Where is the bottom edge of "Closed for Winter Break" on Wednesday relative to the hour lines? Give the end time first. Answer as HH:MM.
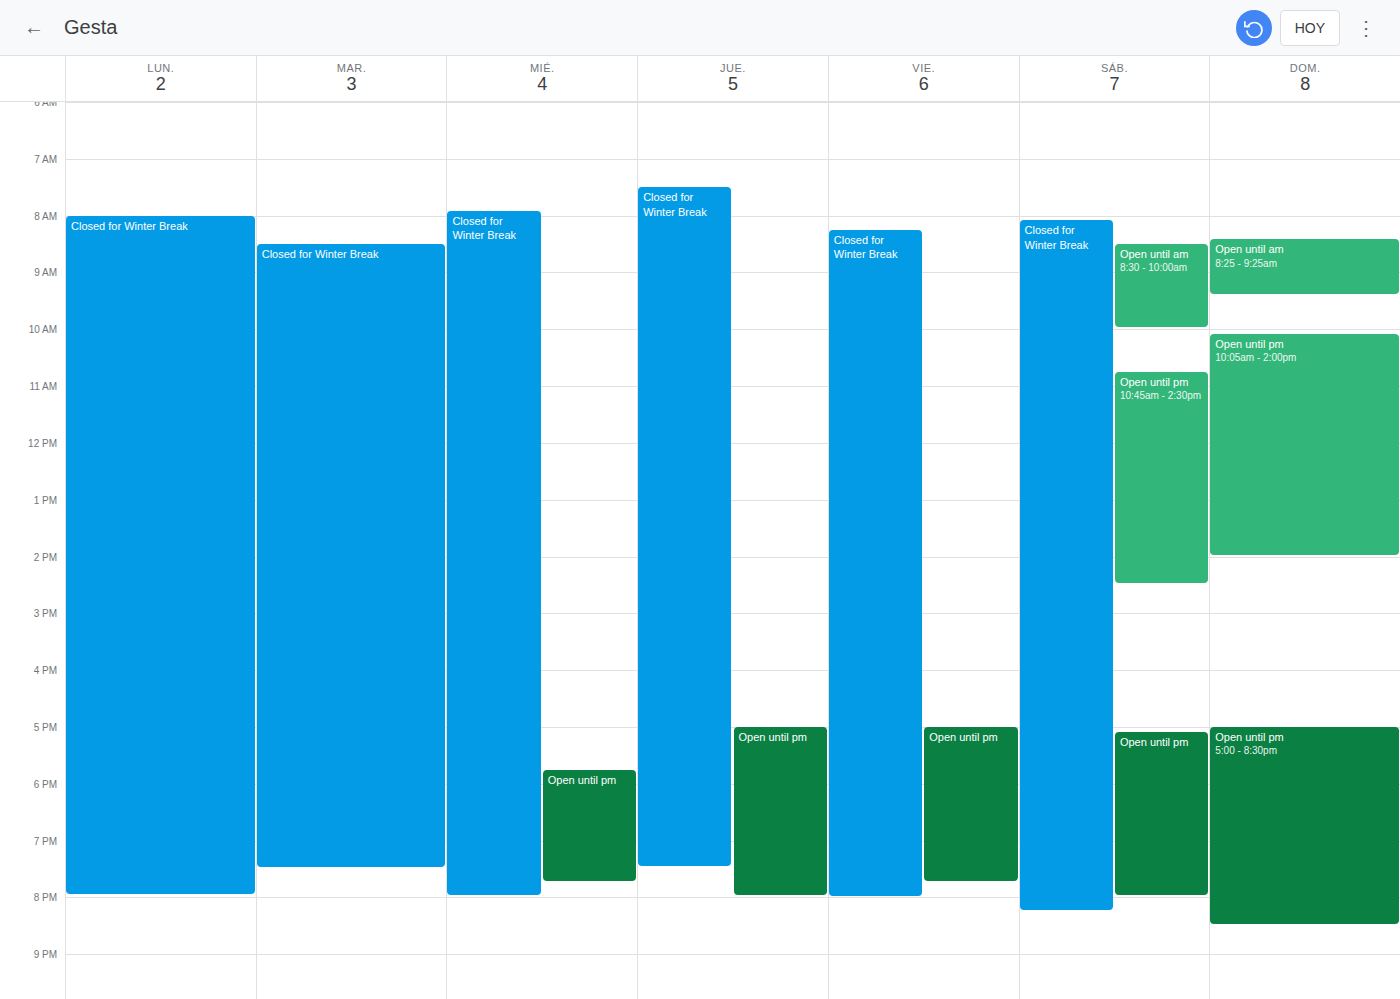
20:00 -- exactly on the 20:00 line.